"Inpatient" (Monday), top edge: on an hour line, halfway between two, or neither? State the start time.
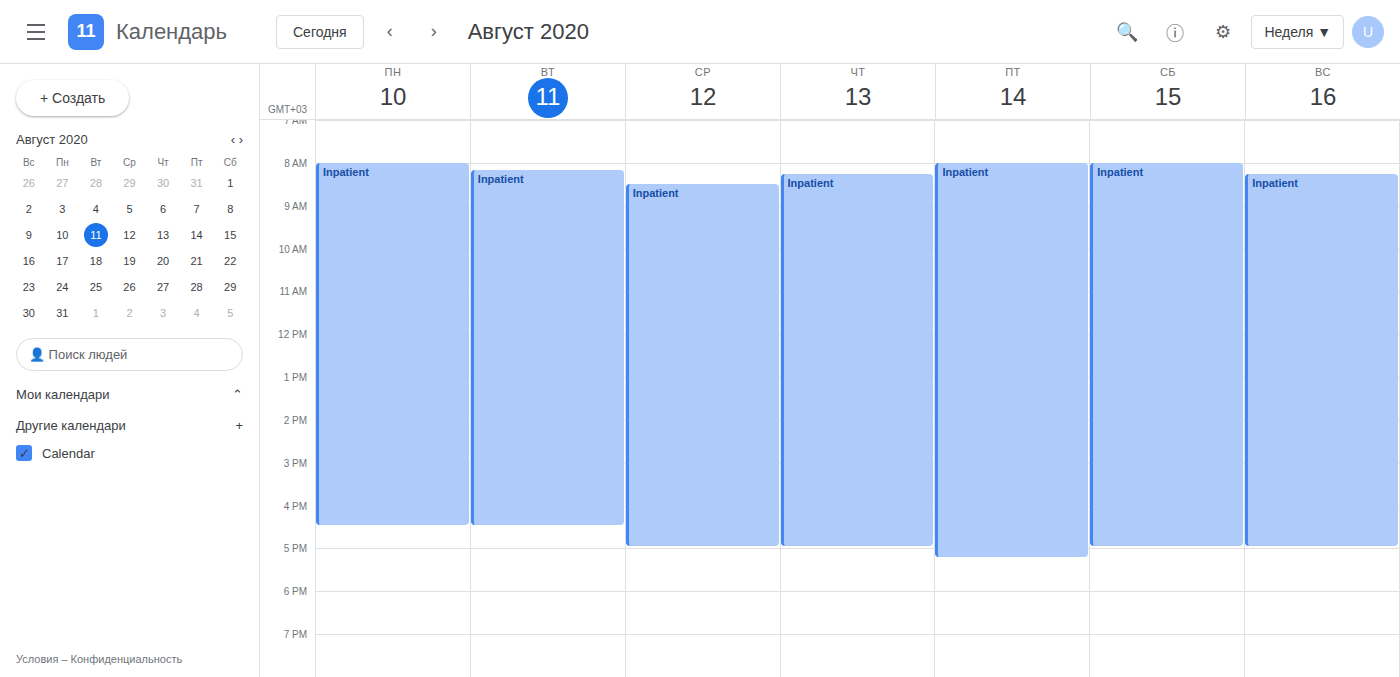
08:00 -- exactly on the 08:00 line.